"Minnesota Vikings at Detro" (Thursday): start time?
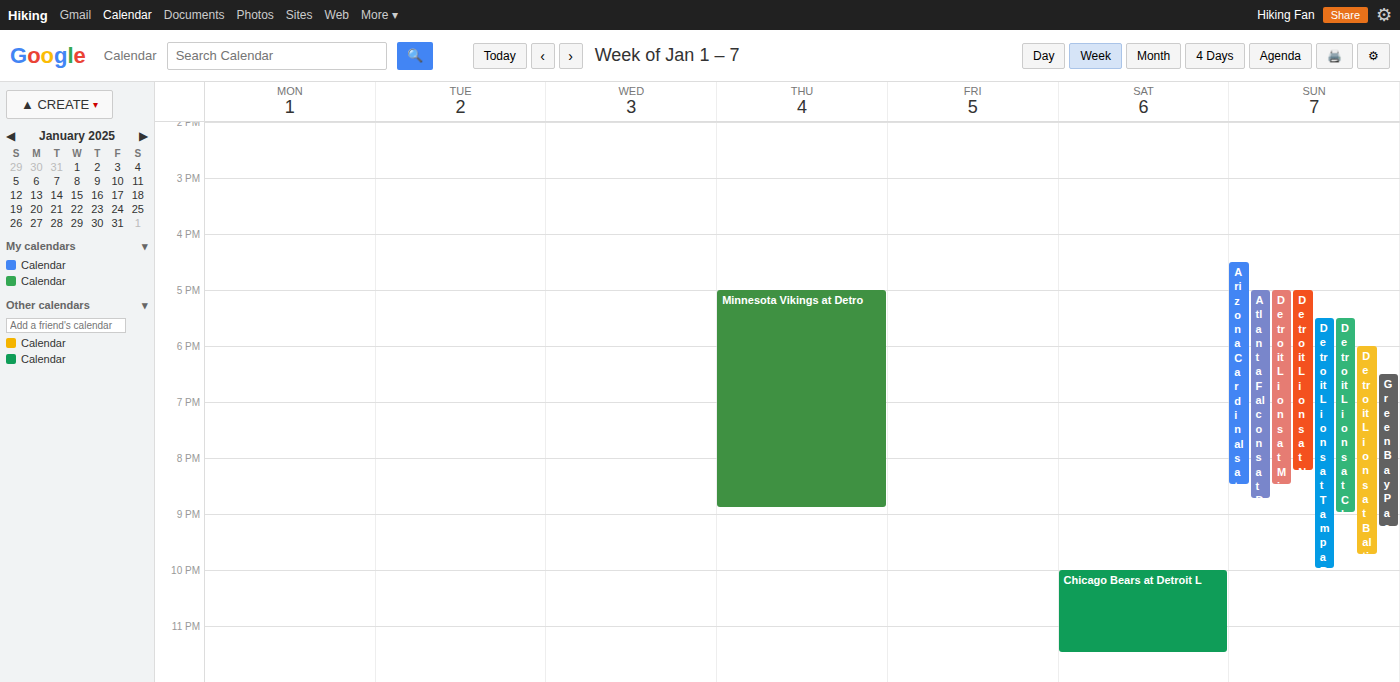
5:00 PM